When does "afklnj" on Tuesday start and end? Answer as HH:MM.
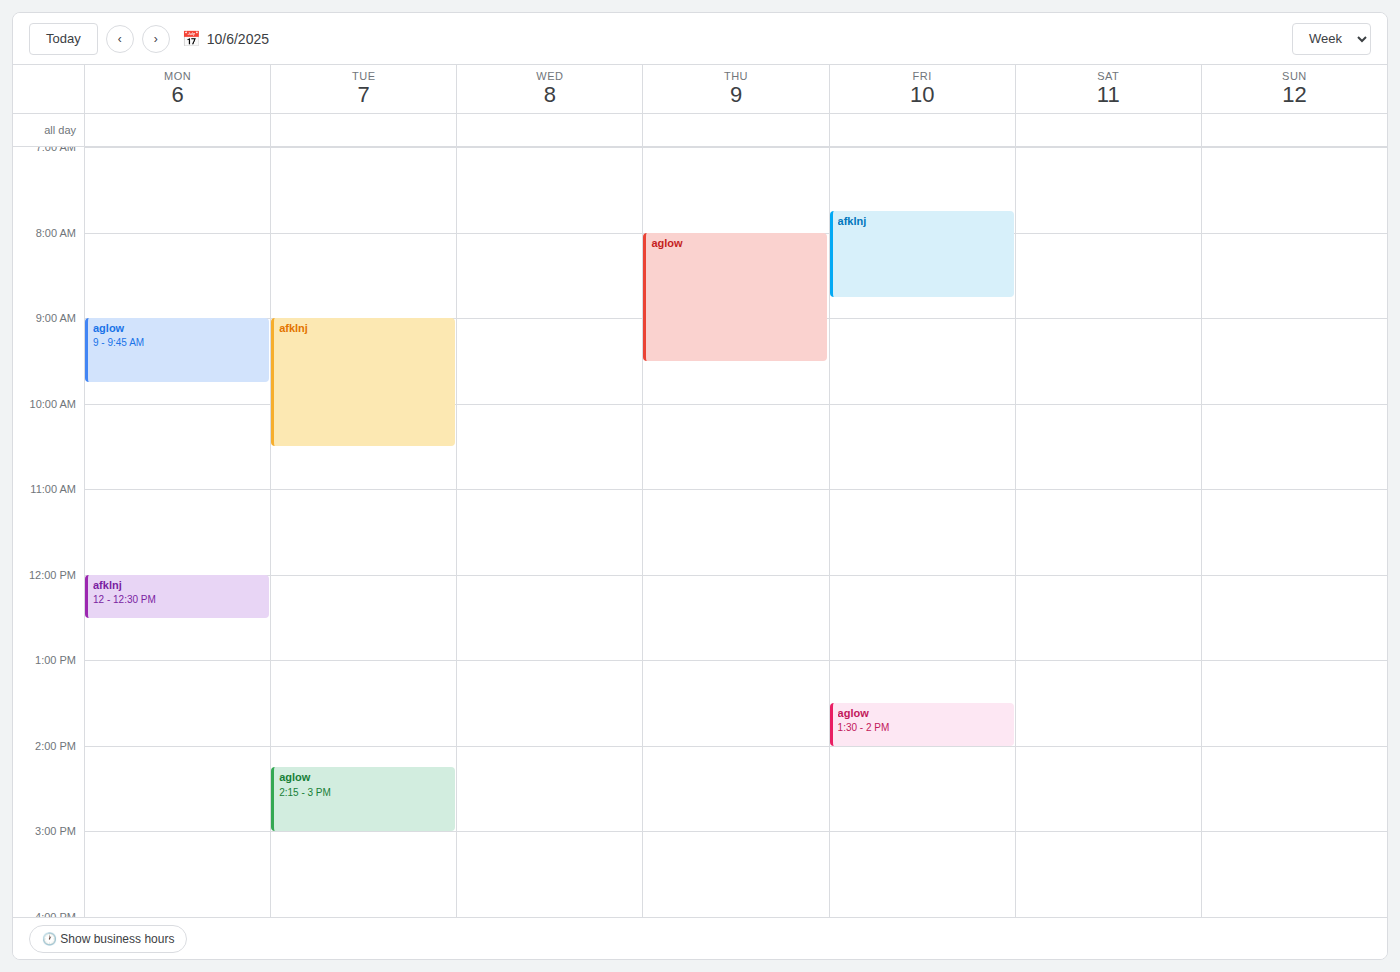
09:00 to 10:30